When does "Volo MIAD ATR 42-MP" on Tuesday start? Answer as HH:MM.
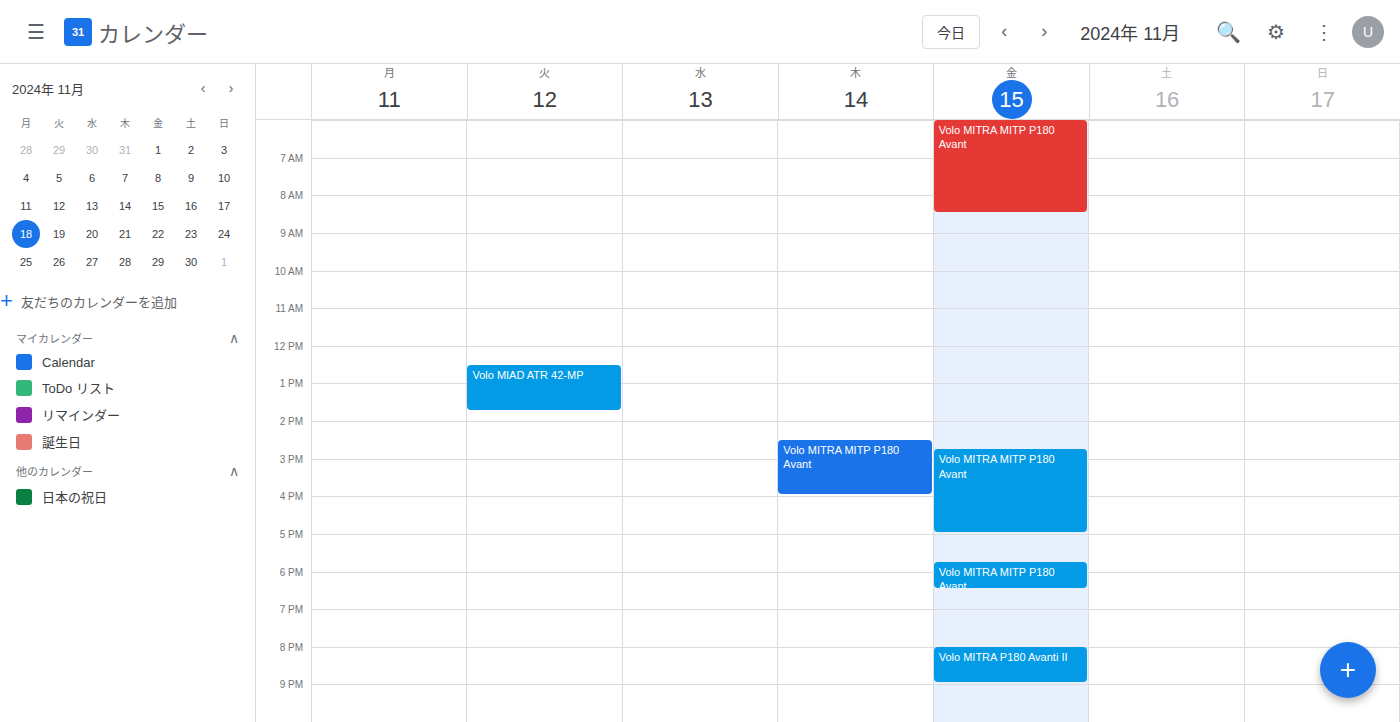
12:30